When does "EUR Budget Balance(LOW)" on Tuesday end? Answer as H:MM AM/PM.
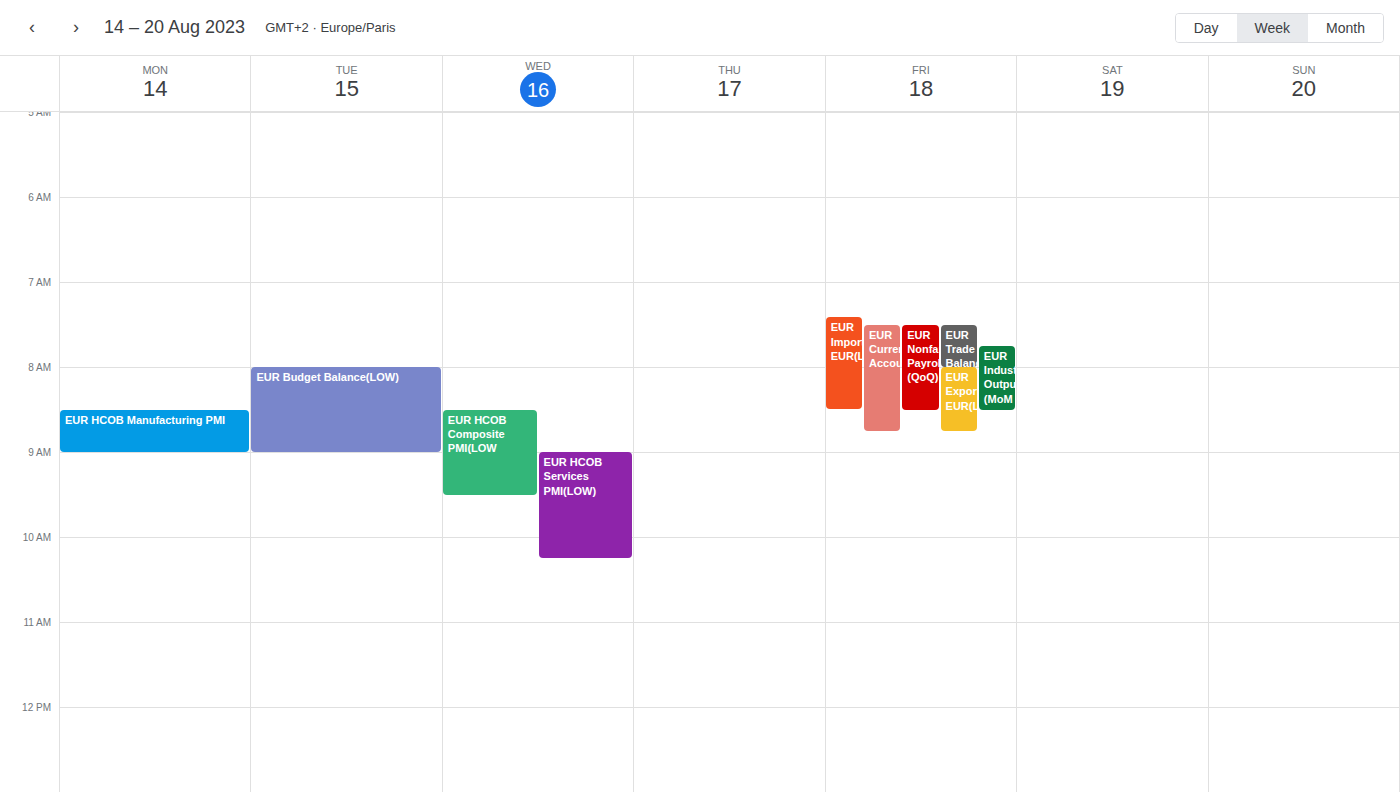
9:00 AM